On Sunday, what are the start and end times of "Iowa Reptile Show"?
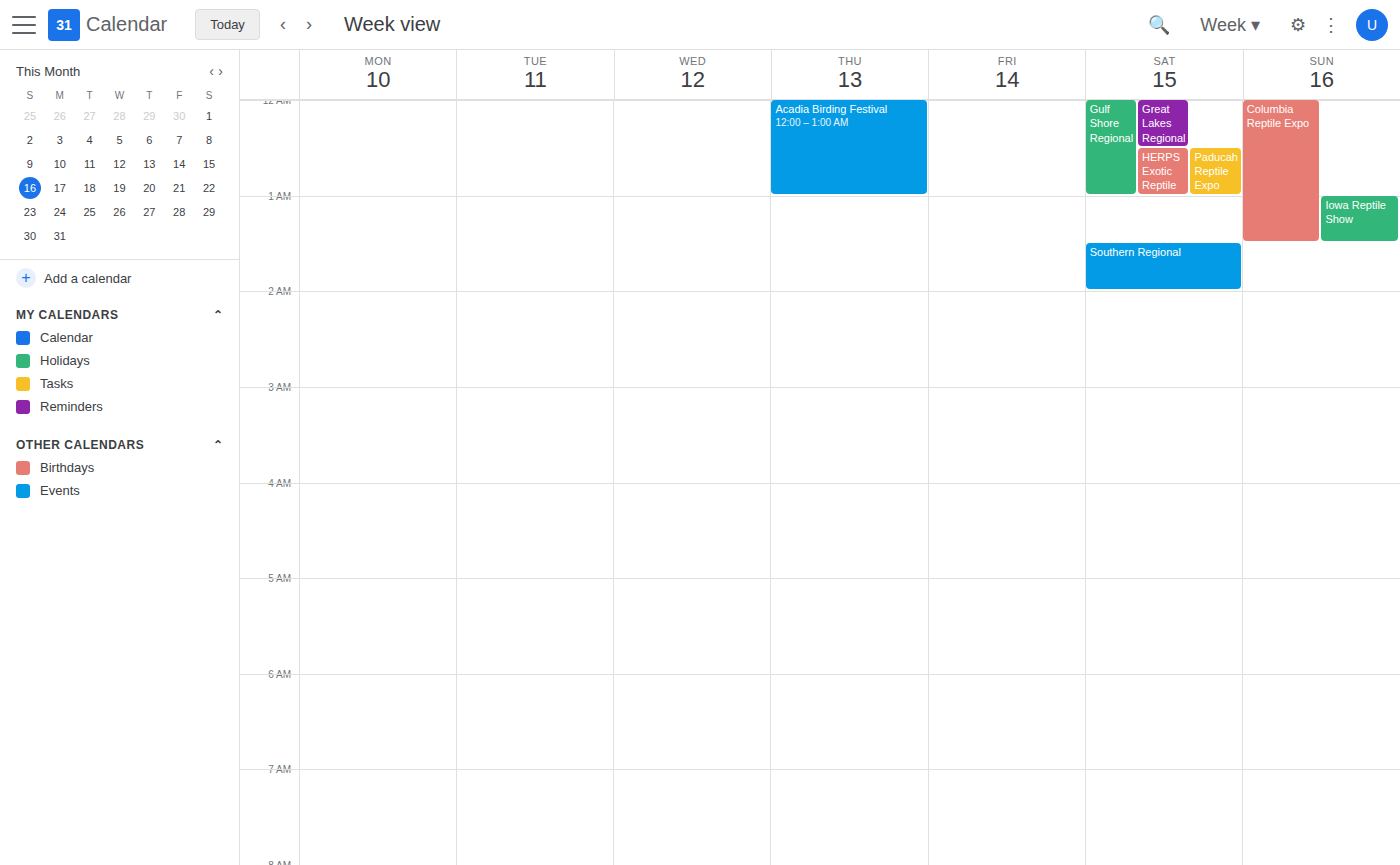
01:00 to 01:30